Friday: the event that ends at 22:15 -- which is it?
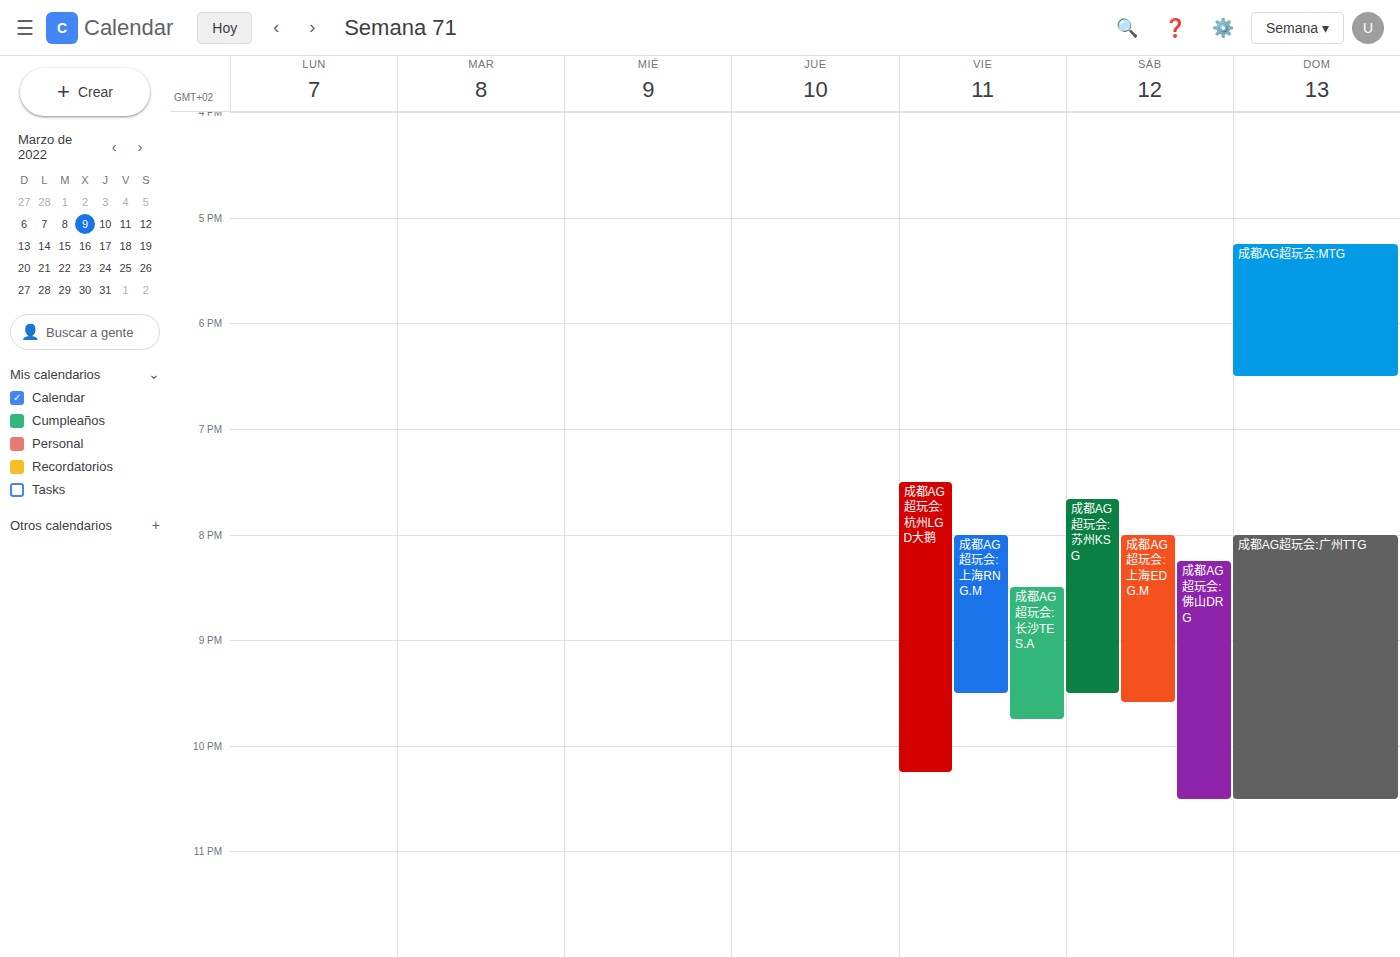
"成都AG超玩会:杭州LGD大鹅"